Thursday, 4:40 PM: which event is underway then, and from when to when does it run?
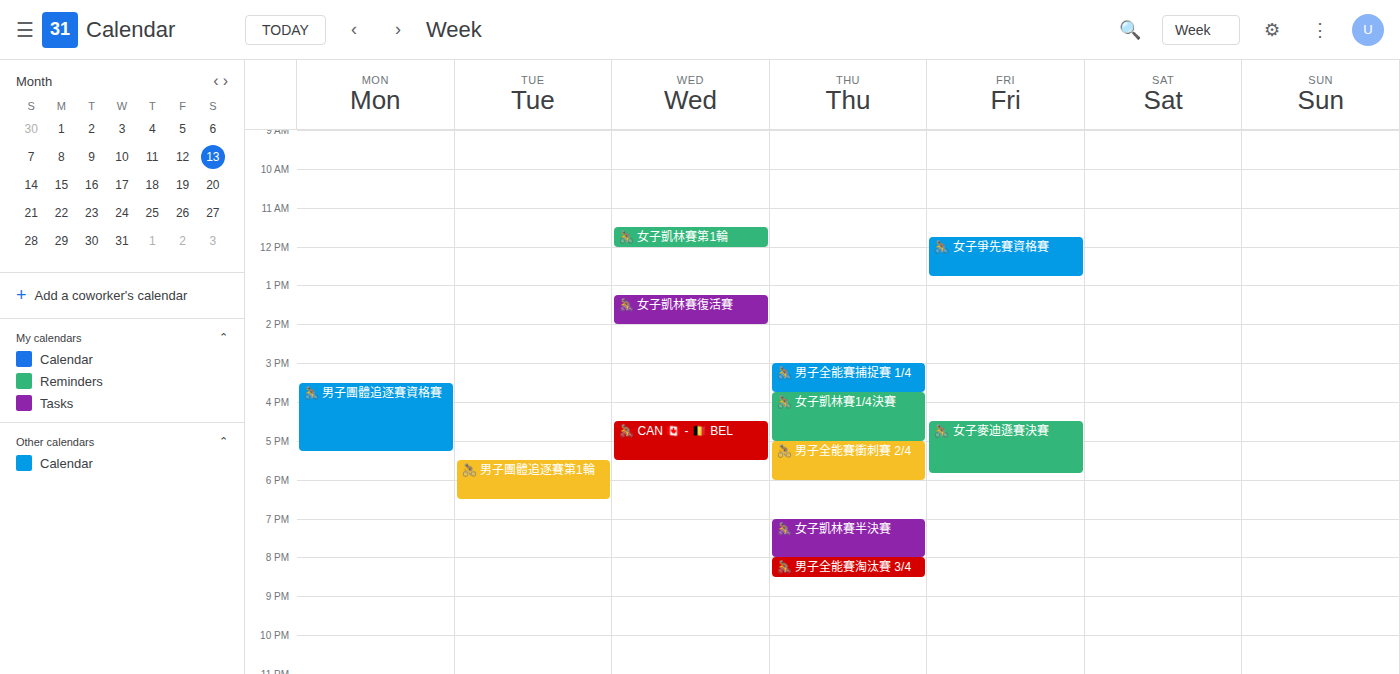
"🚴 女子凱林賽1/4決賽", 3:45 PM to 5:00 PM